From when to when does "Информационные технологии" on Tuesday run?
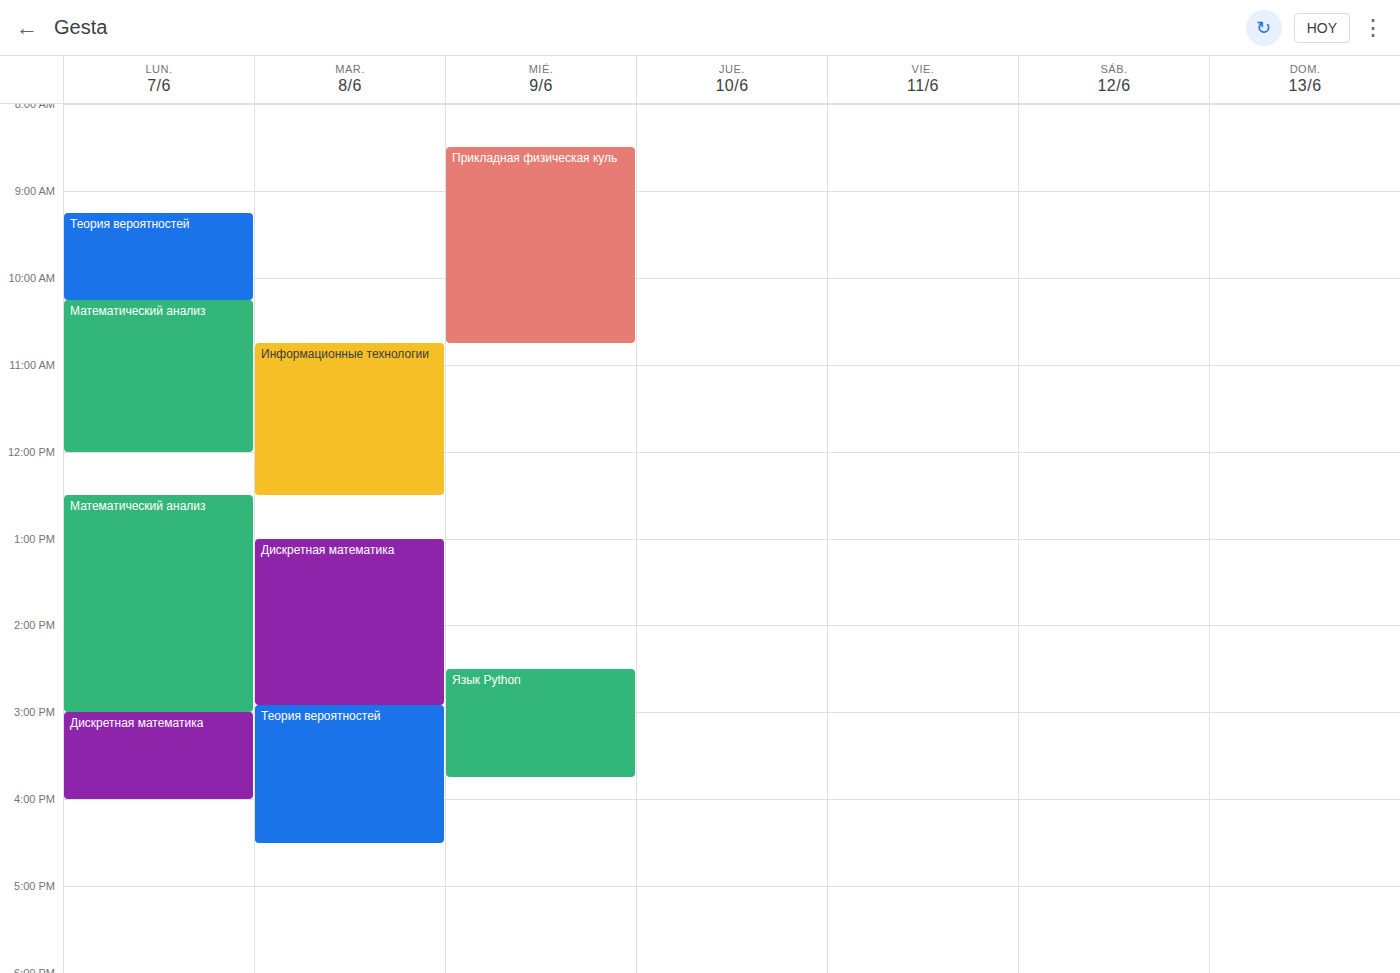
10:45 AM to 12:30 PM